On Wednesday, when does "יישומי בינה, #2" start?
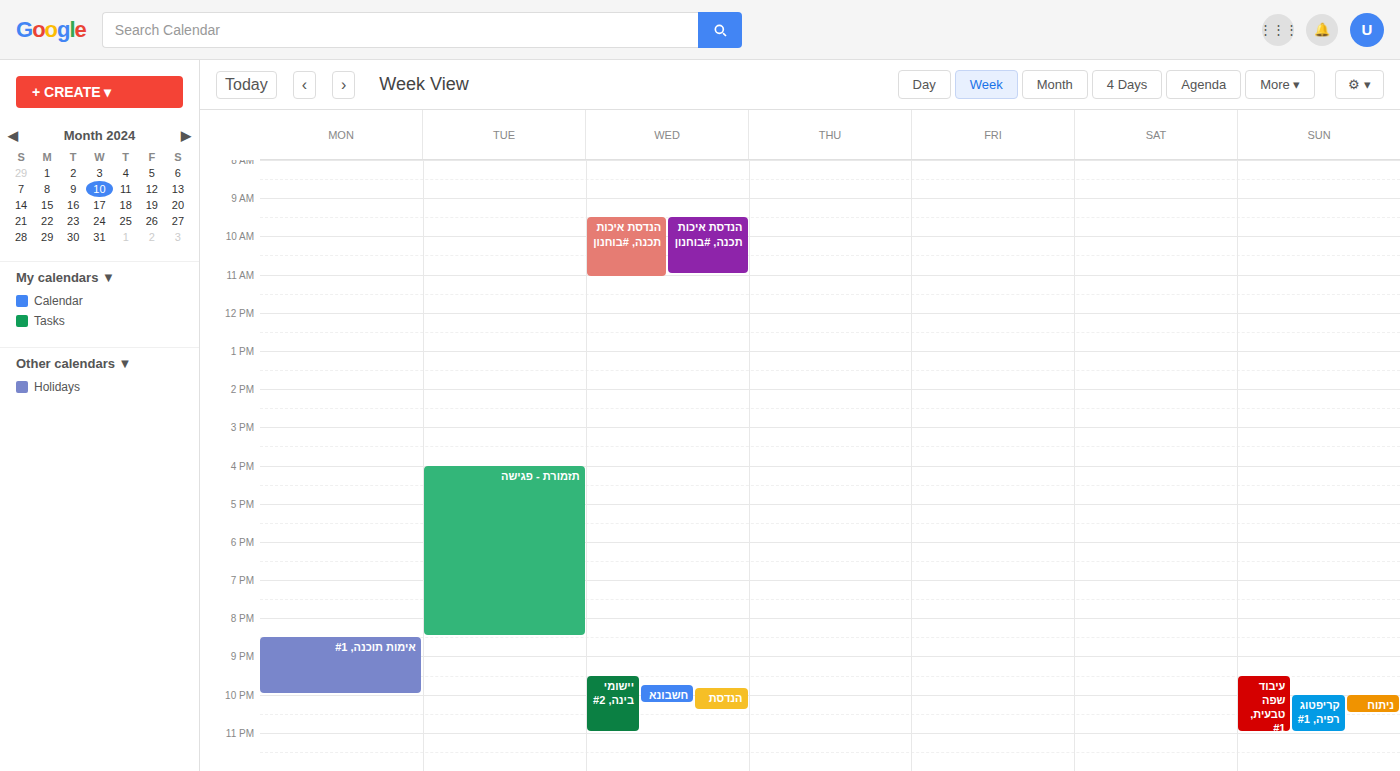
9:30 PM